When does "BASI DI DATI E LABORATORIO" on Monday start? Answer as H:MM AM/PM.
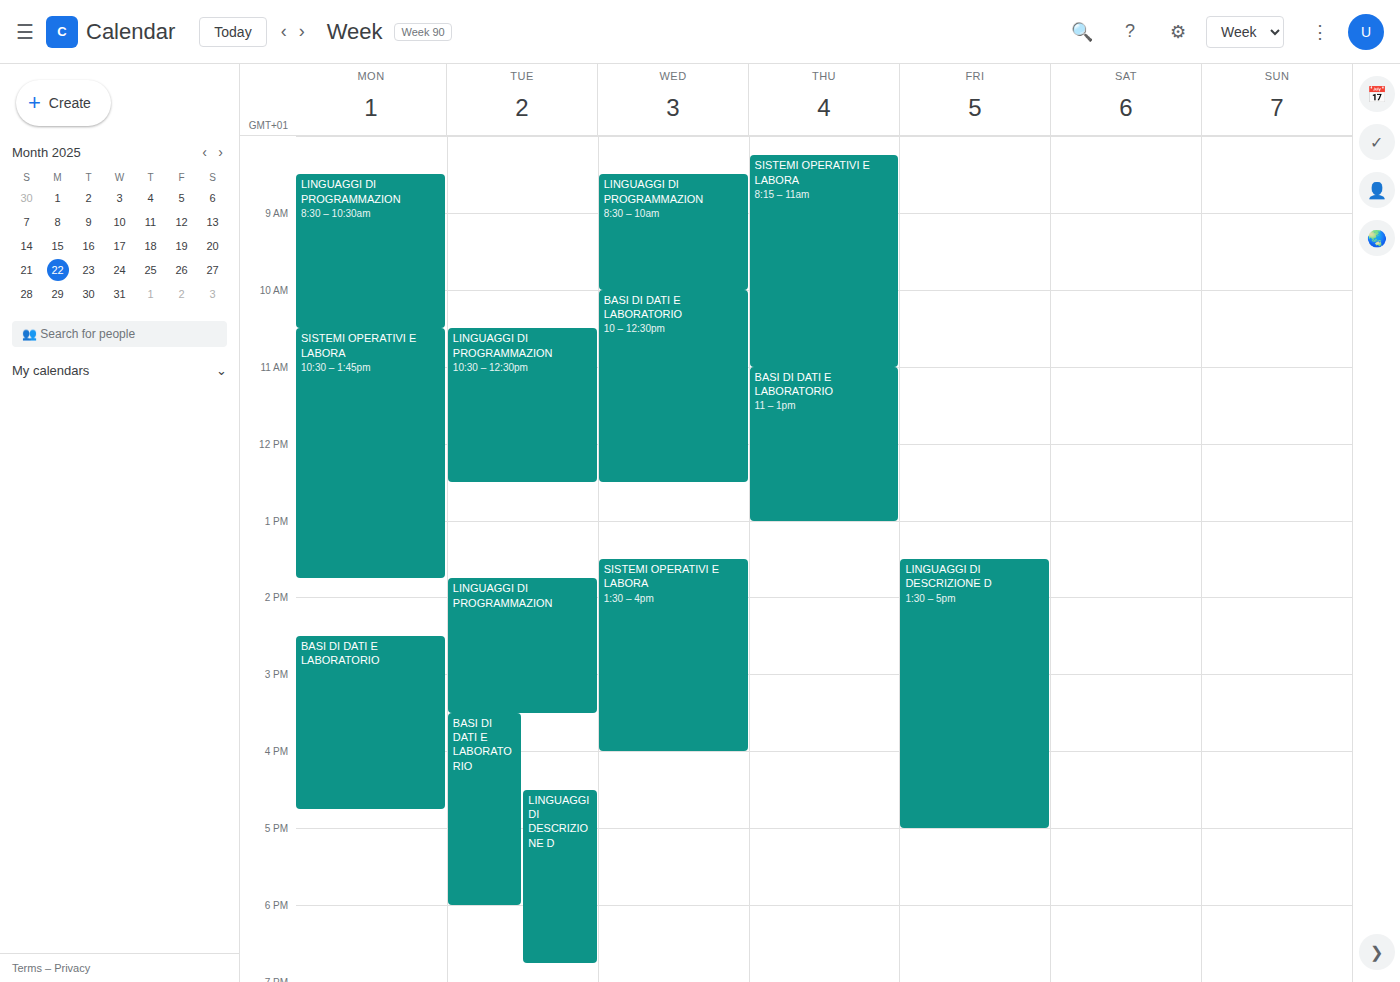
2:30 PM